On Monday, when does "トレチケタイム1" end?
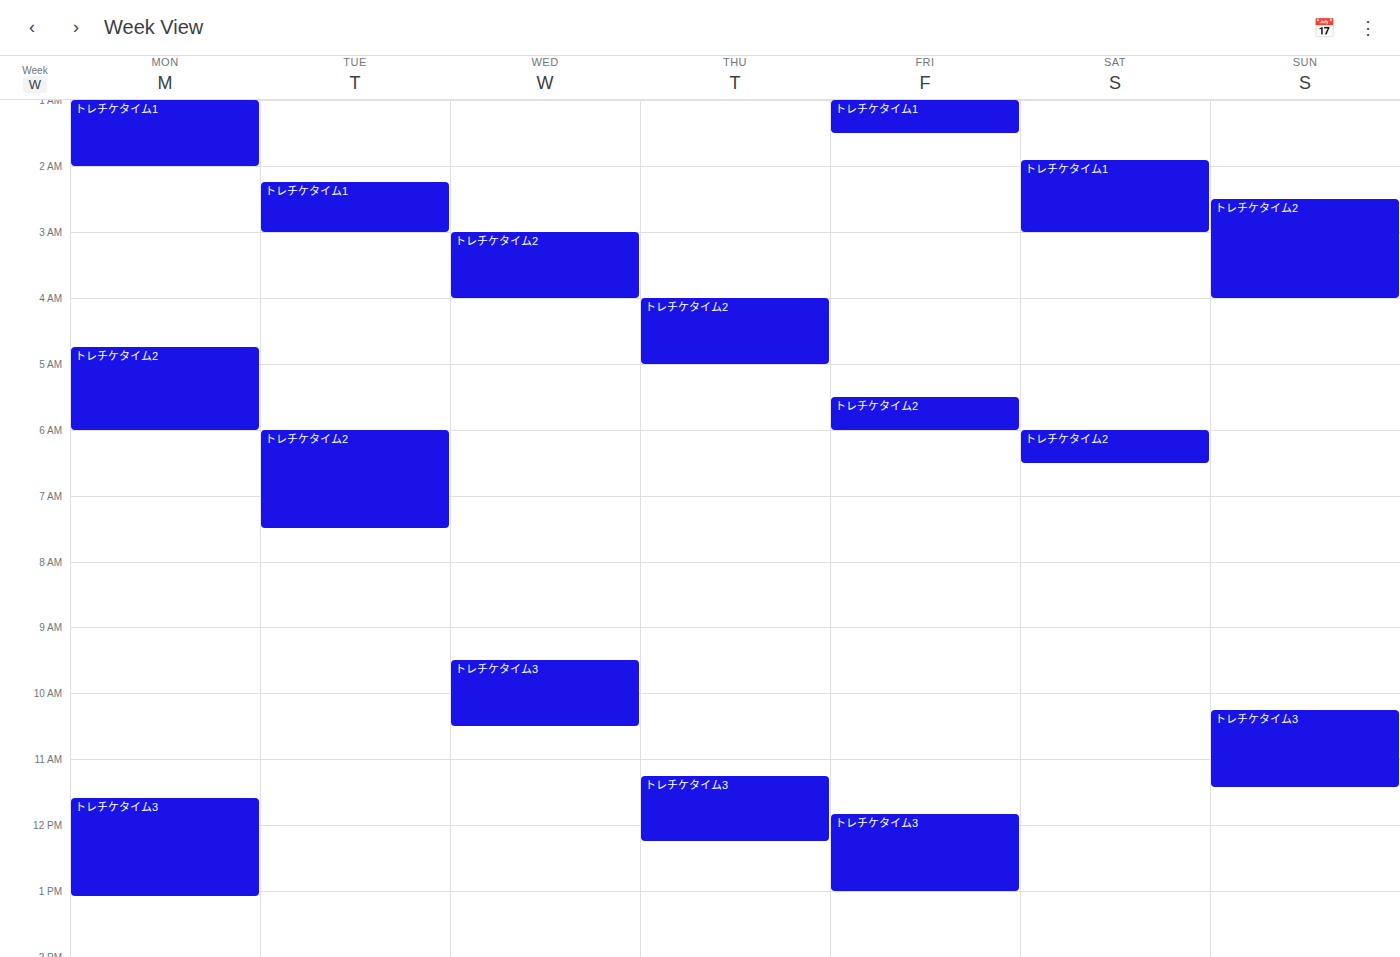
2:00 AM